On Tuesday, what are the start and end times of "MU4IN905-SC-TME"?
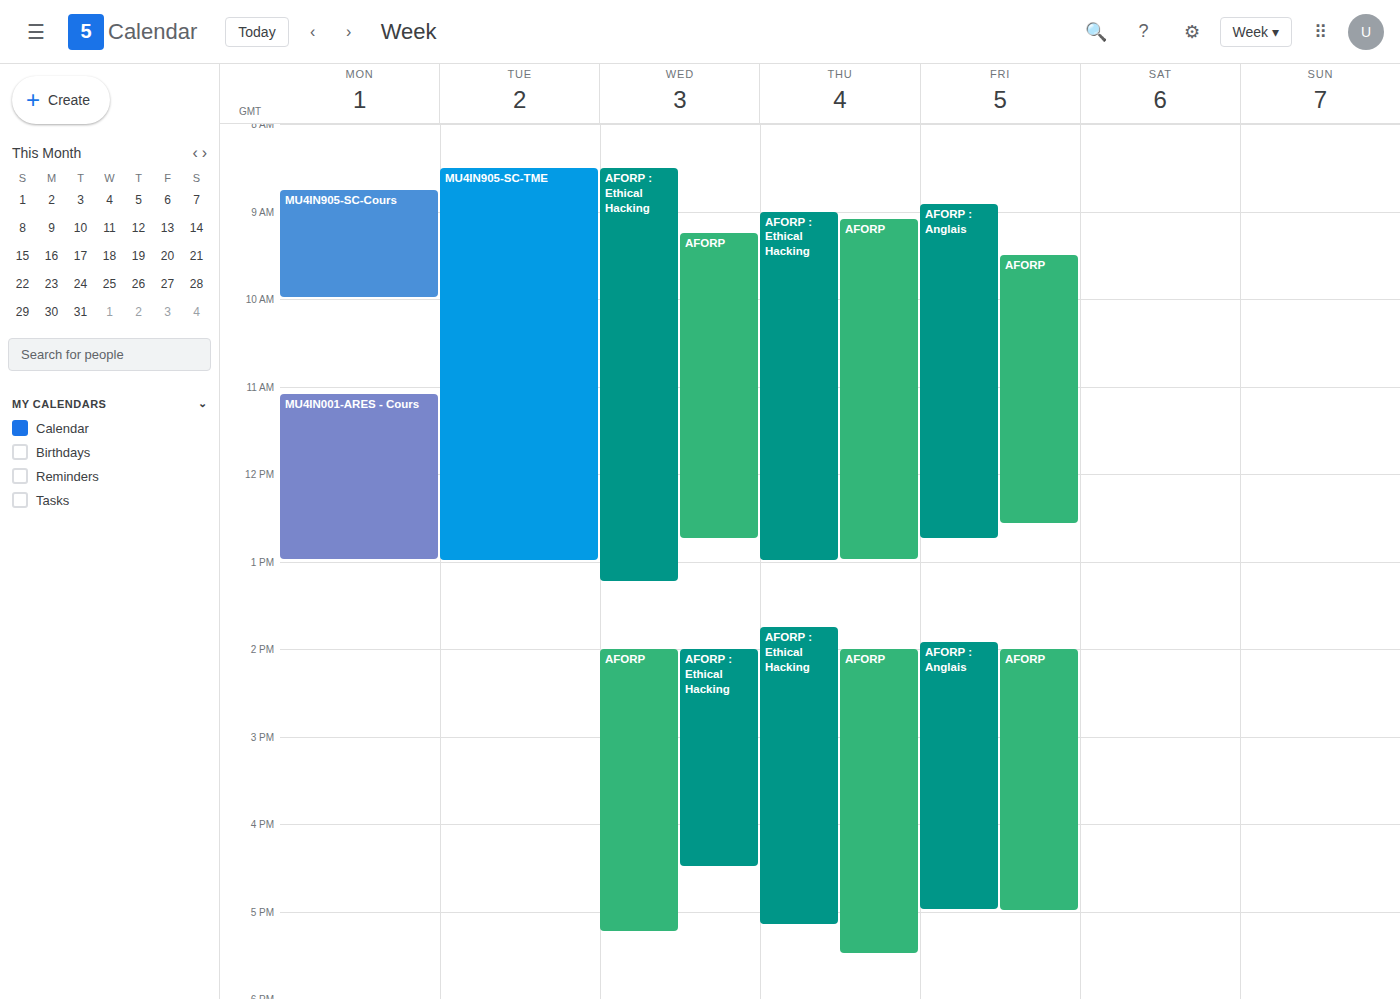
8:30 AM to 1:00 PM